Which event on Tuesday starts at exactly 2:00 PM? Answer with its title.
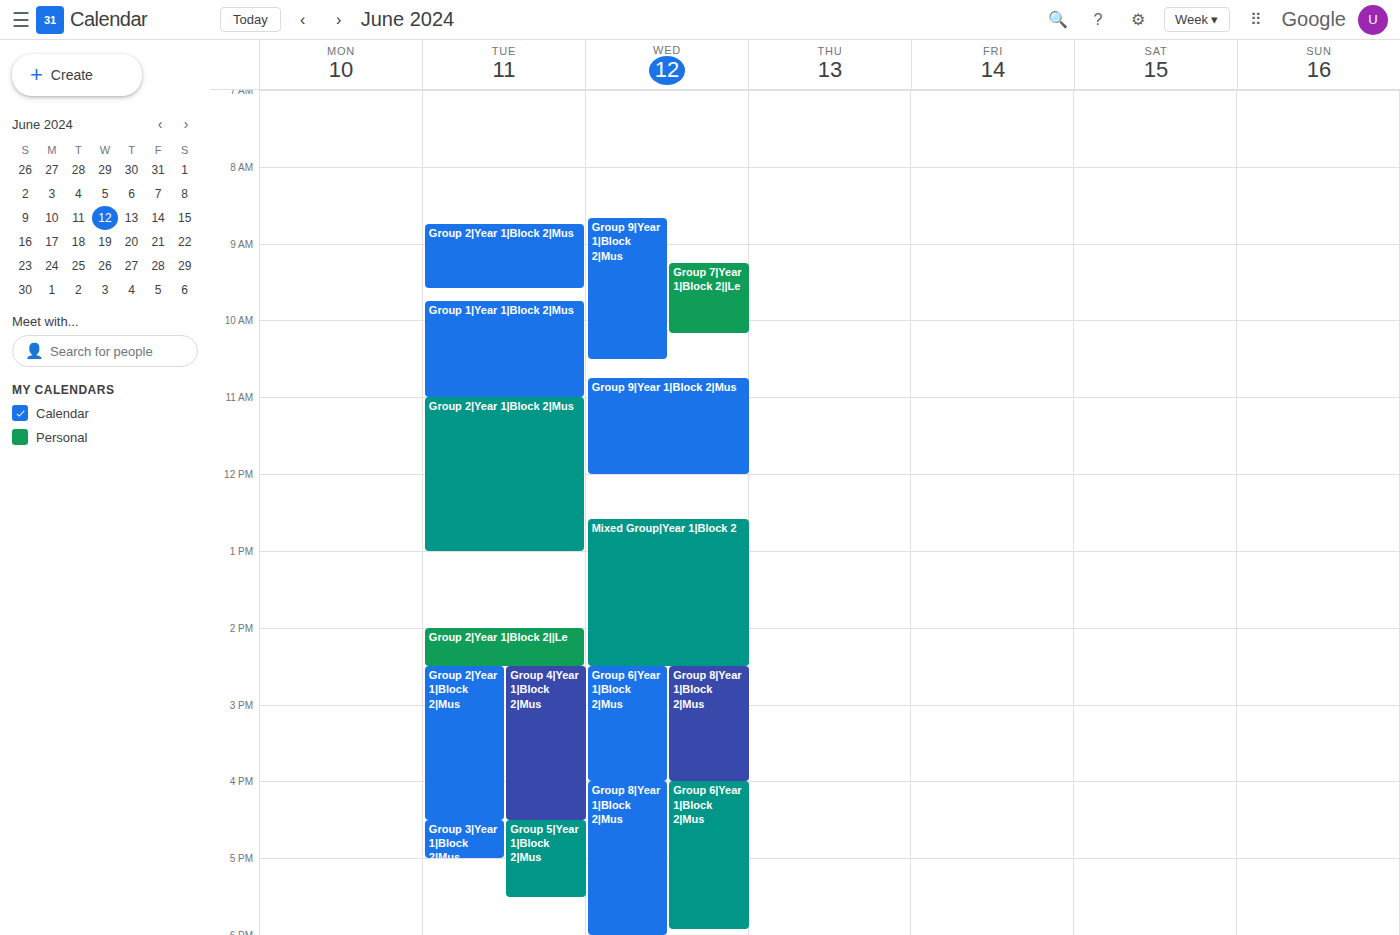
"Group 2|Year 1|Block 2||Le"